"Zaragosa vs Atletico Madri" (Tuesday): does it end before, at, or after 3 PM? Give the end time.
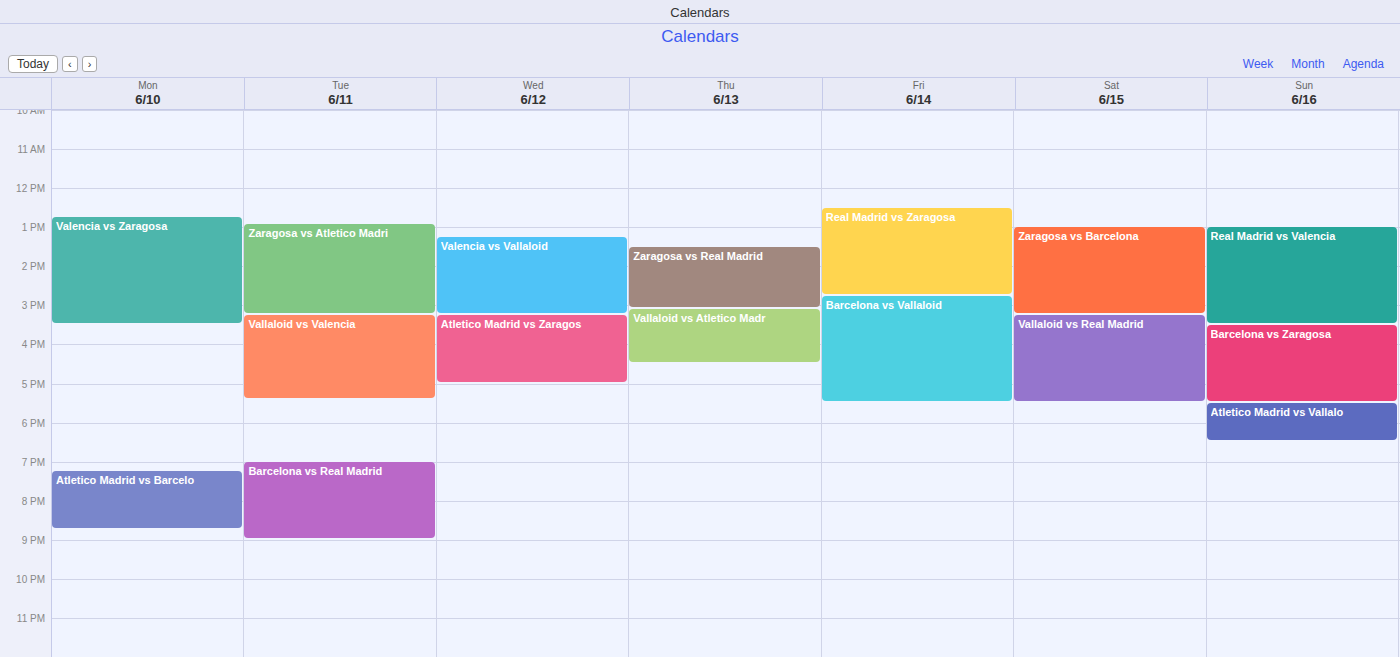
3:15 PM -- after 3 PM, 15 minutes below the 3 PM line.